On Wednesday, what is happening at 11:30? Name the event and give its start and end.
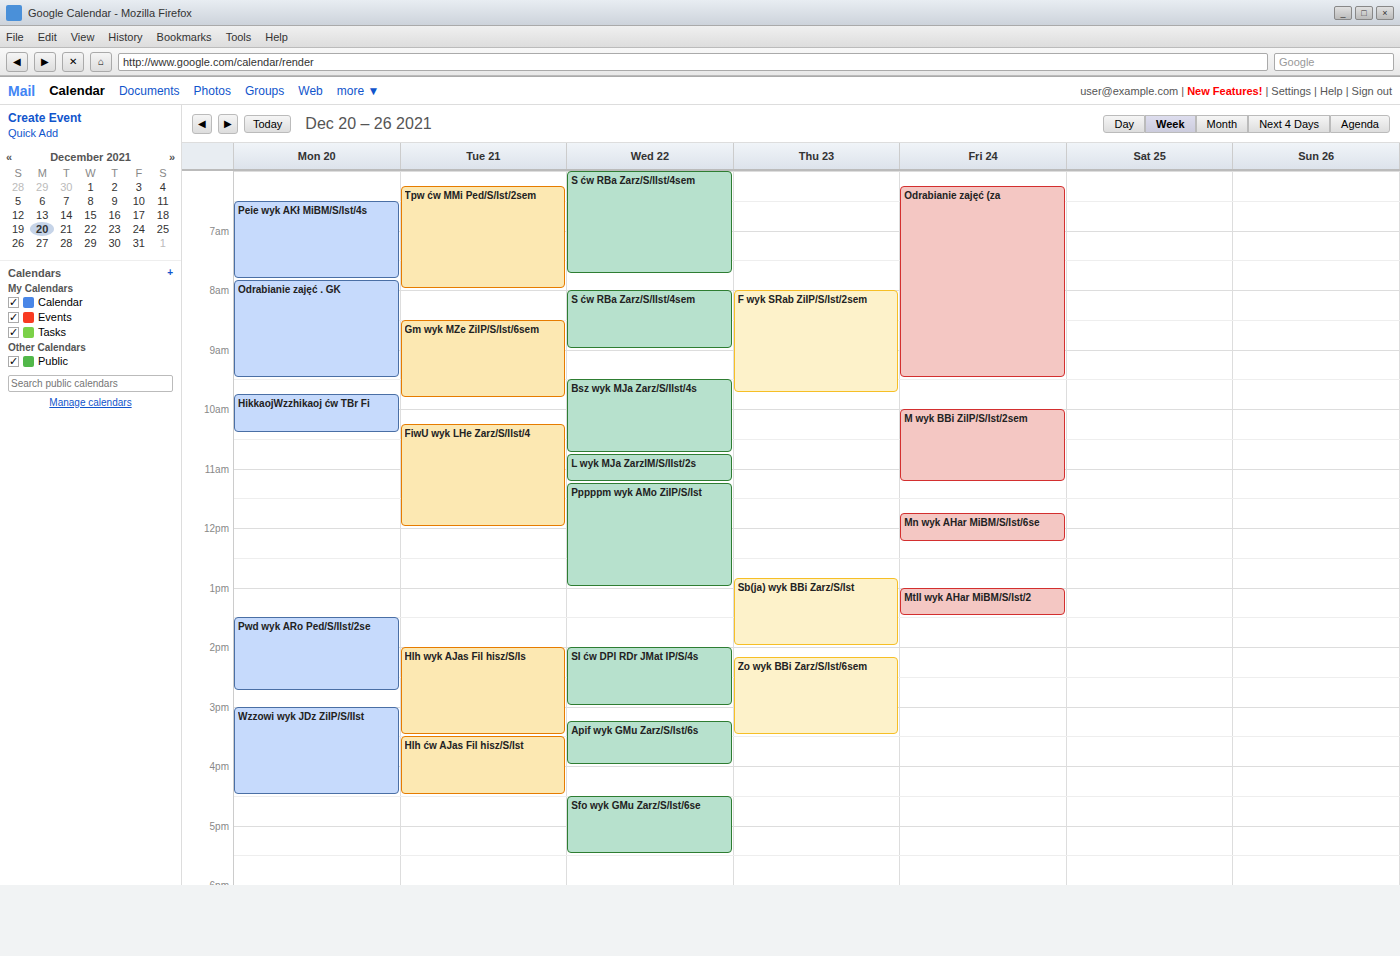
"Pppppm wyk AMo ZiIP/S/Ist", 11:15 to 13:00